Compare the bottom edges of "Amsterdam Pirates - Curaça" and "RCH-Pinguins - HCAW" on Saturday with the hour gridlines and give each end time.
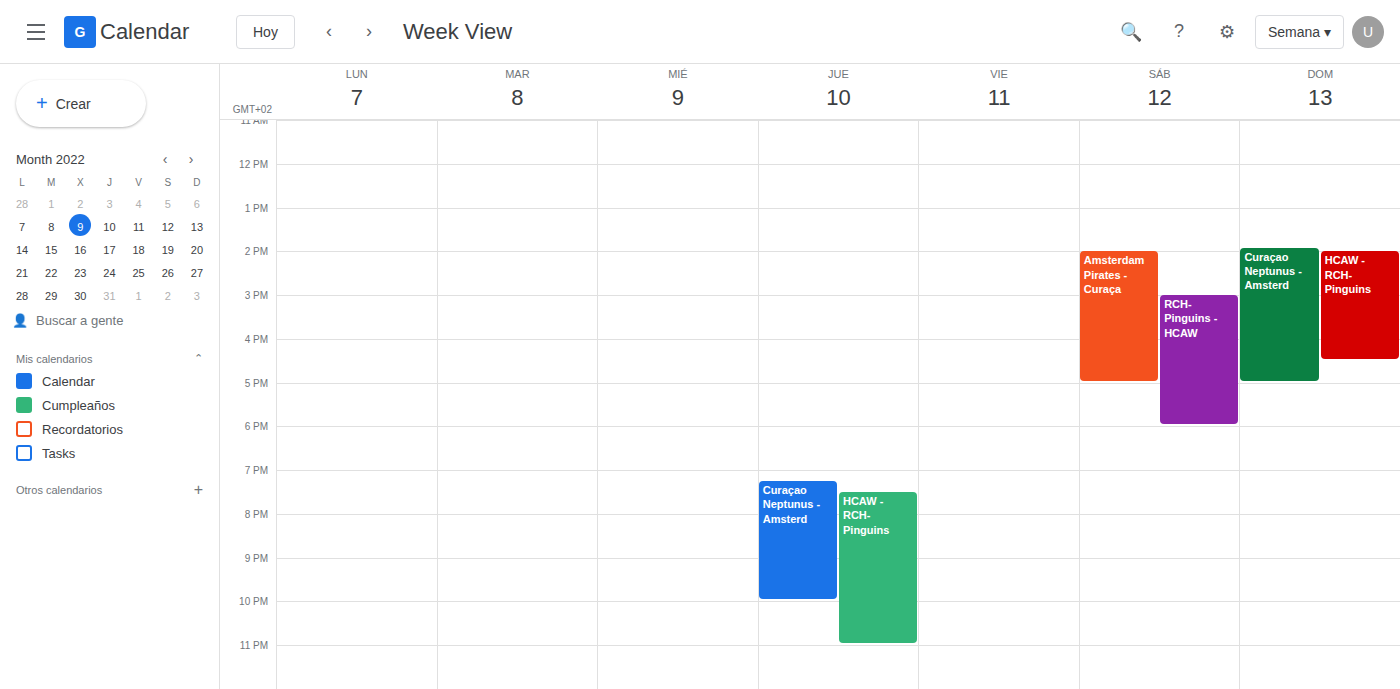
"Amsterdam Pirates - Curaça": 5:00 PM, exactly on the 5 PM line. "RCH-Pinguins - HCAW": 6:00 PM, exactly on the 6 PM line.